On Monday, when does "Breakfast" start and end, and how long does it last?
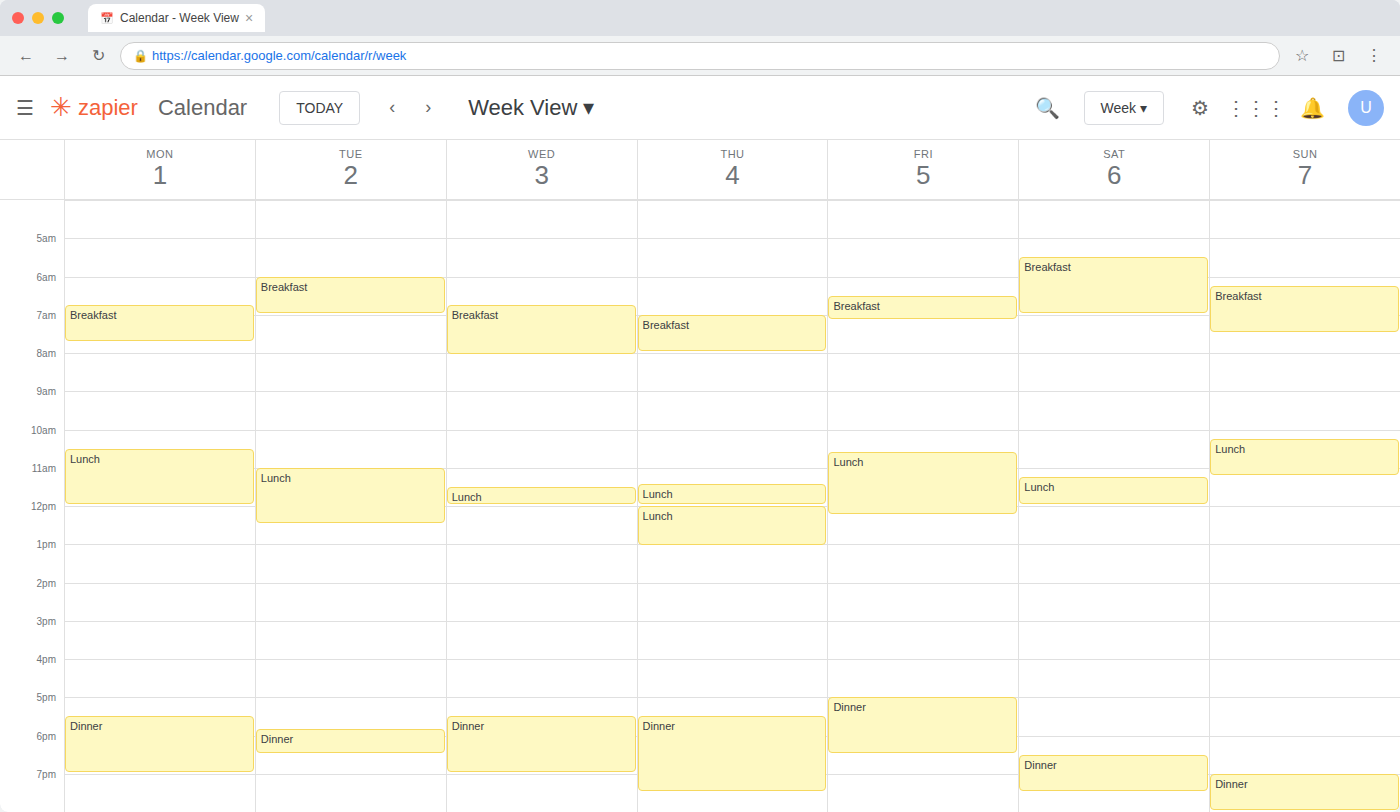
06:45 to 07:45, 1 hour